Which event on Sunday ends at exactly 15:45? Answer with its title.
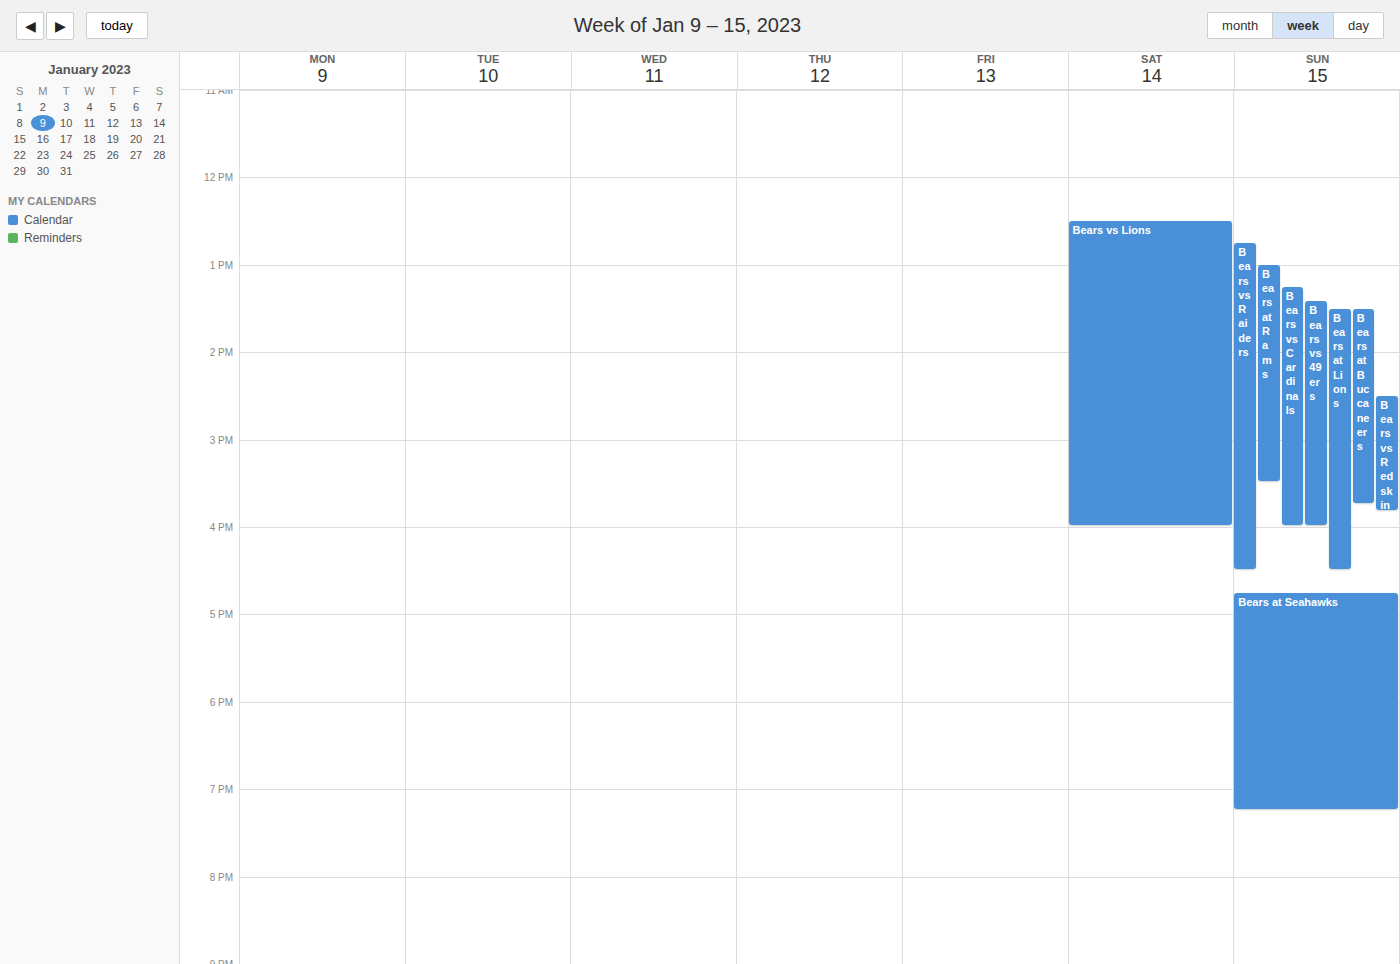
"Bears at Buccaneers"